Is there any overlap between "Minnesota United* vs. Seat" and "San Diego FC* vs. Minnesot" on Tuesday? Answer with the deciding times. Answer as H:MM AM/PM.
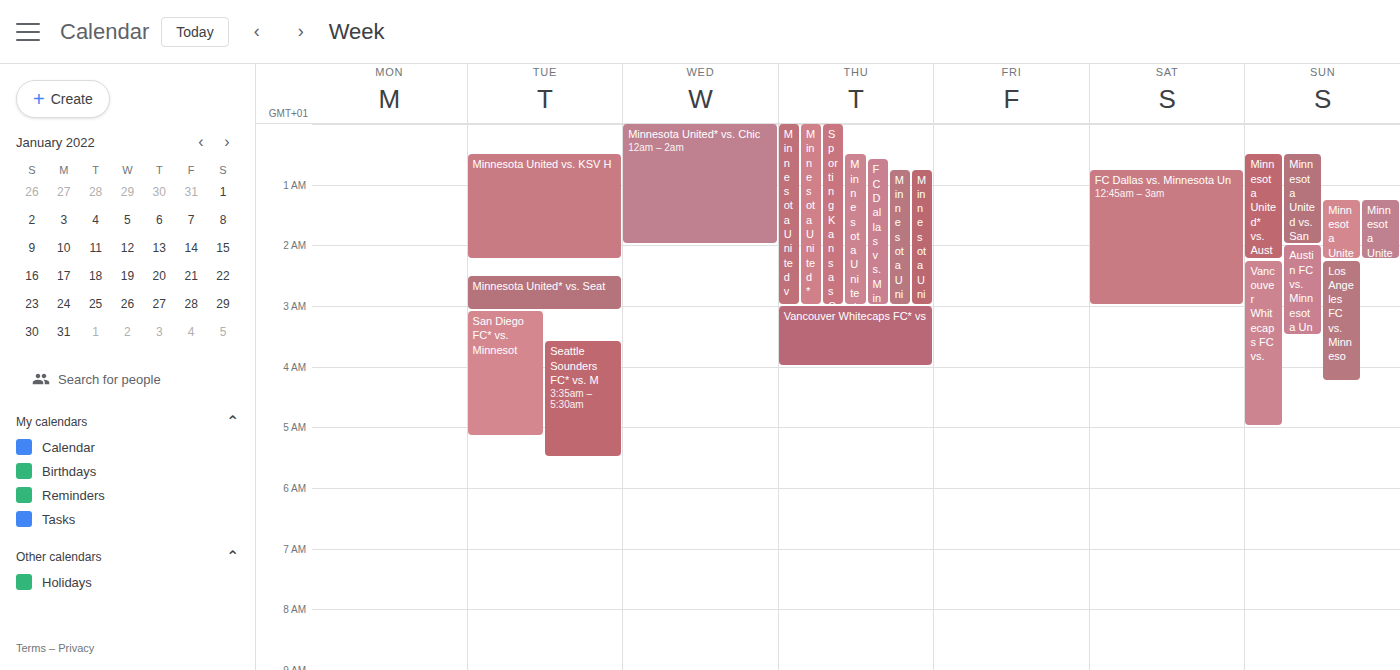
"Minnesota United* vs. Seat" ends at 3:05 AM, exactly when "San Diego FC* vs. Minnesot" starts -- they touch but do not overlap.